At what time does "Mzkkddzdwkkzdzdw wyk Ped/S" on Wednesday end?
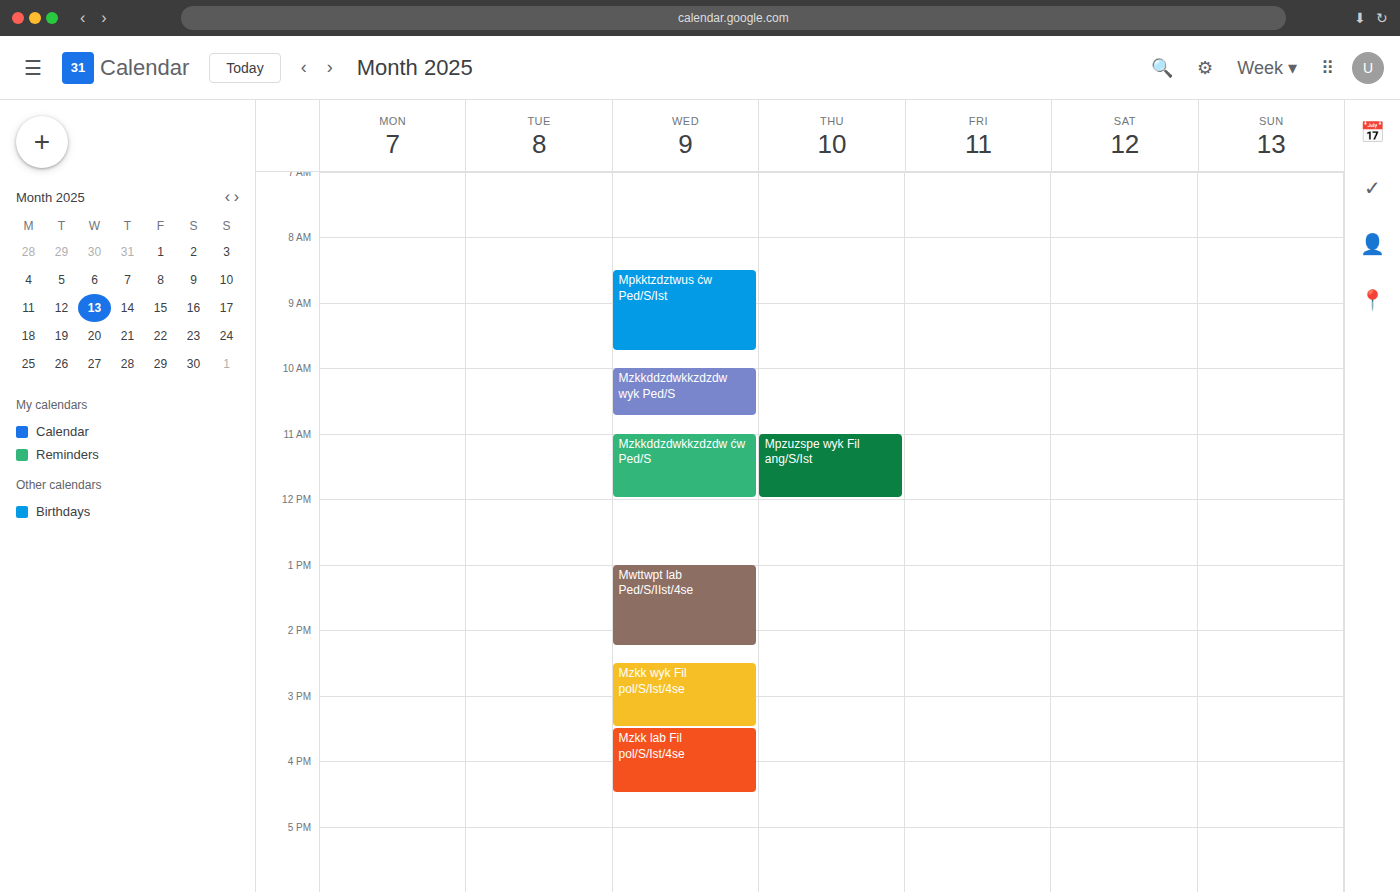
10:45 AM